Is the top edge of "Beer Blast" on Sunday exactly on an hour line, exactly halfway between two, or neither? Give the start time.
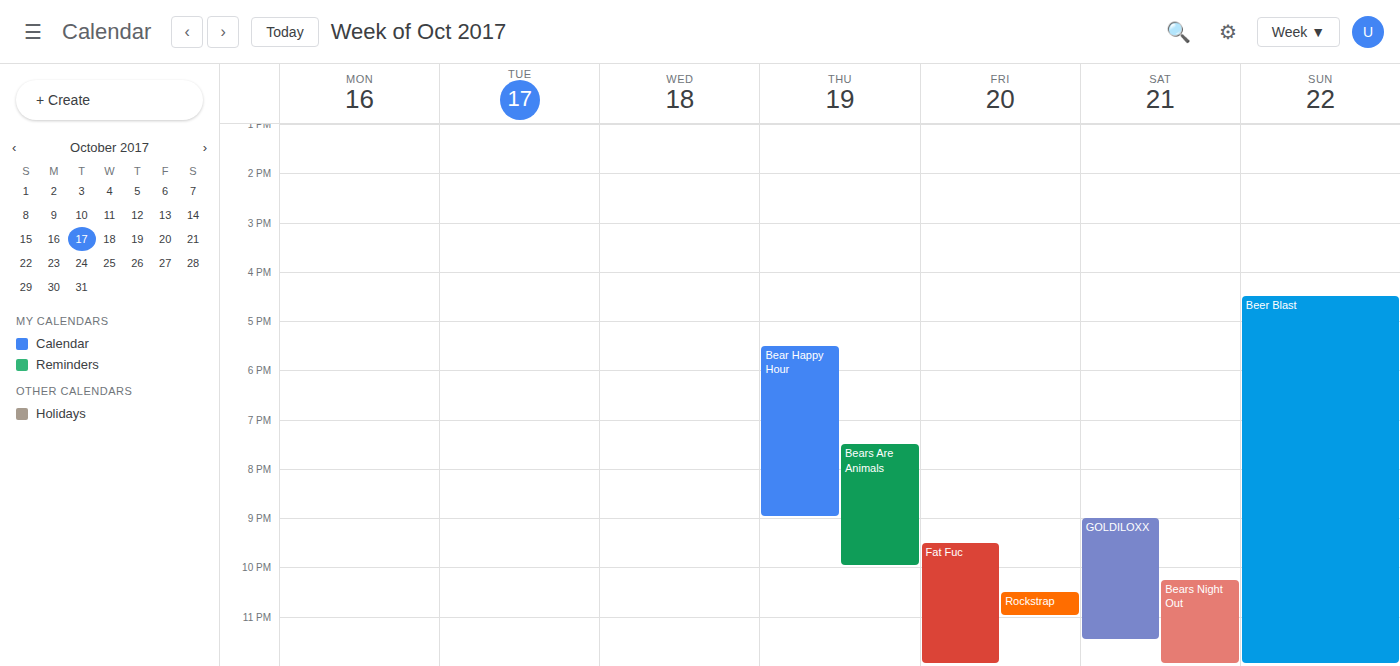
16:30 -- halfway between the 16:00 and 17:00 lines.